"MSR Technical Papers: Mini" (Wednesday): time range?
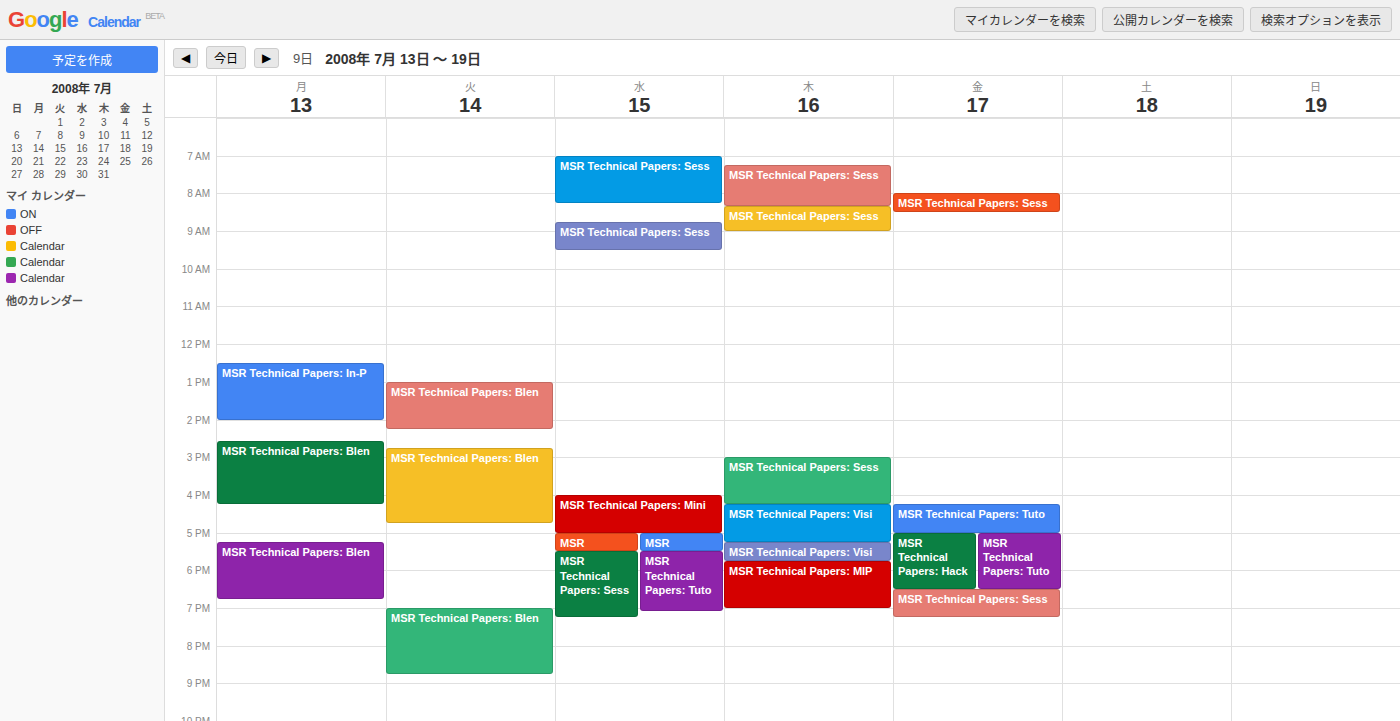
4:00 PM to 5:00 PM